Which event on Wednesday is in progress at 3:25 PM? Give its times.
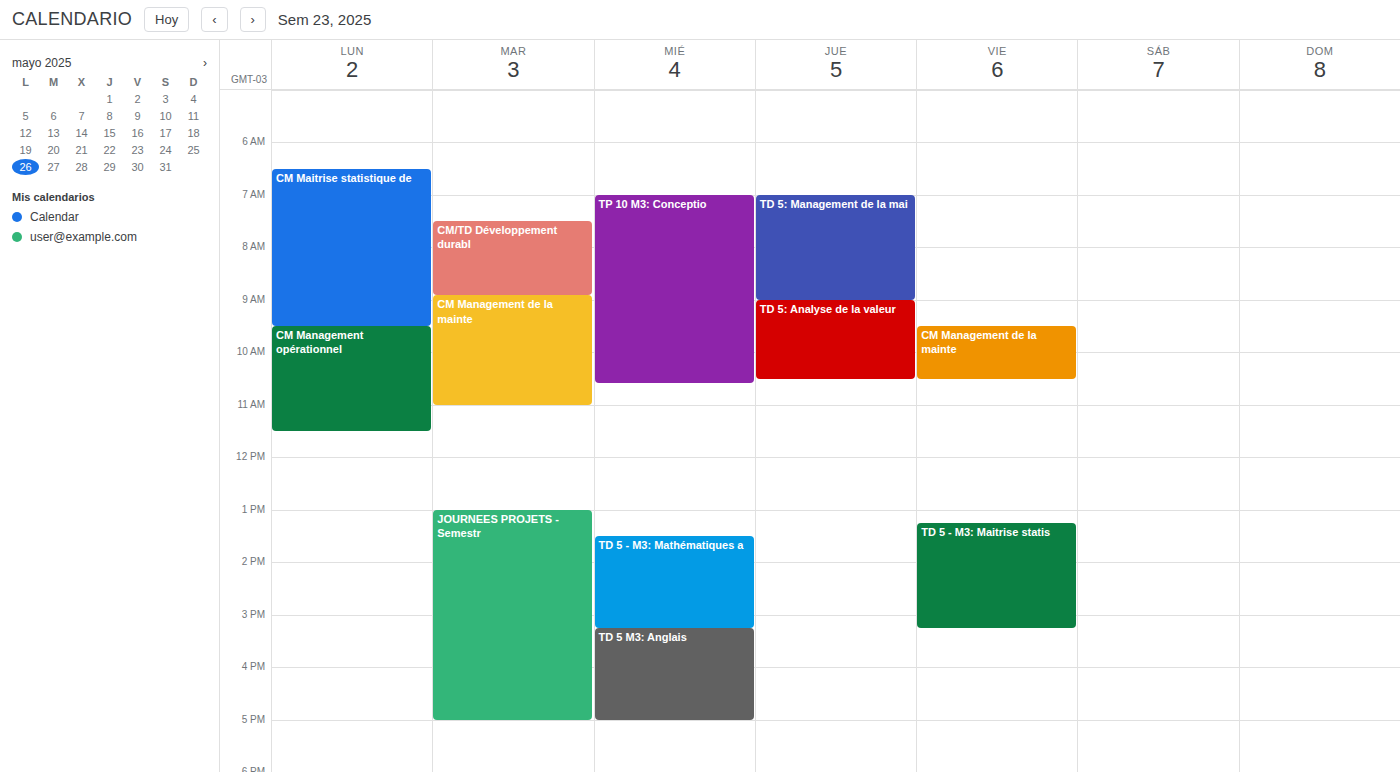
"TD 5 M3: Anglais", 3:15 PM to 5:00 PM